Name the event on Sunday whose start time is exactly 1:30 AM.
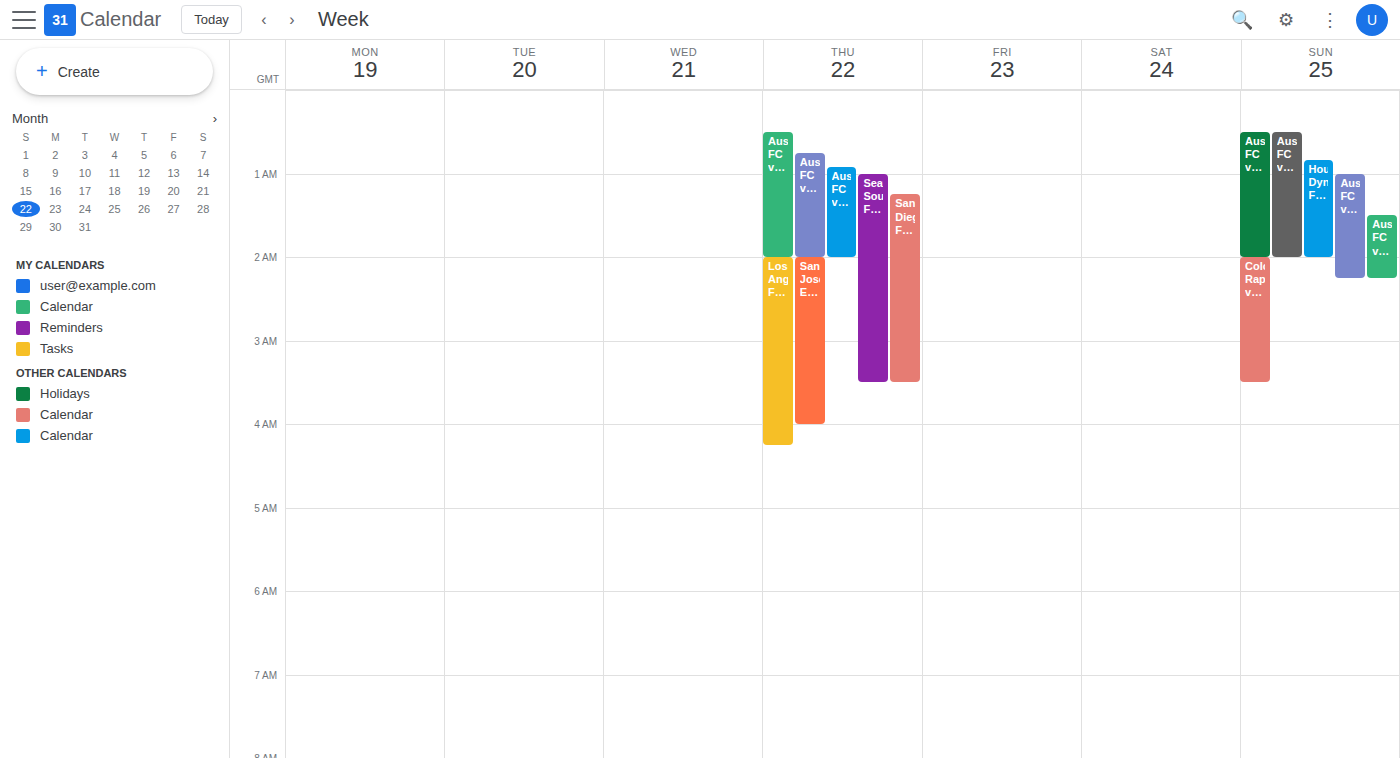
"Austin FC vs. Vancouver Wh"